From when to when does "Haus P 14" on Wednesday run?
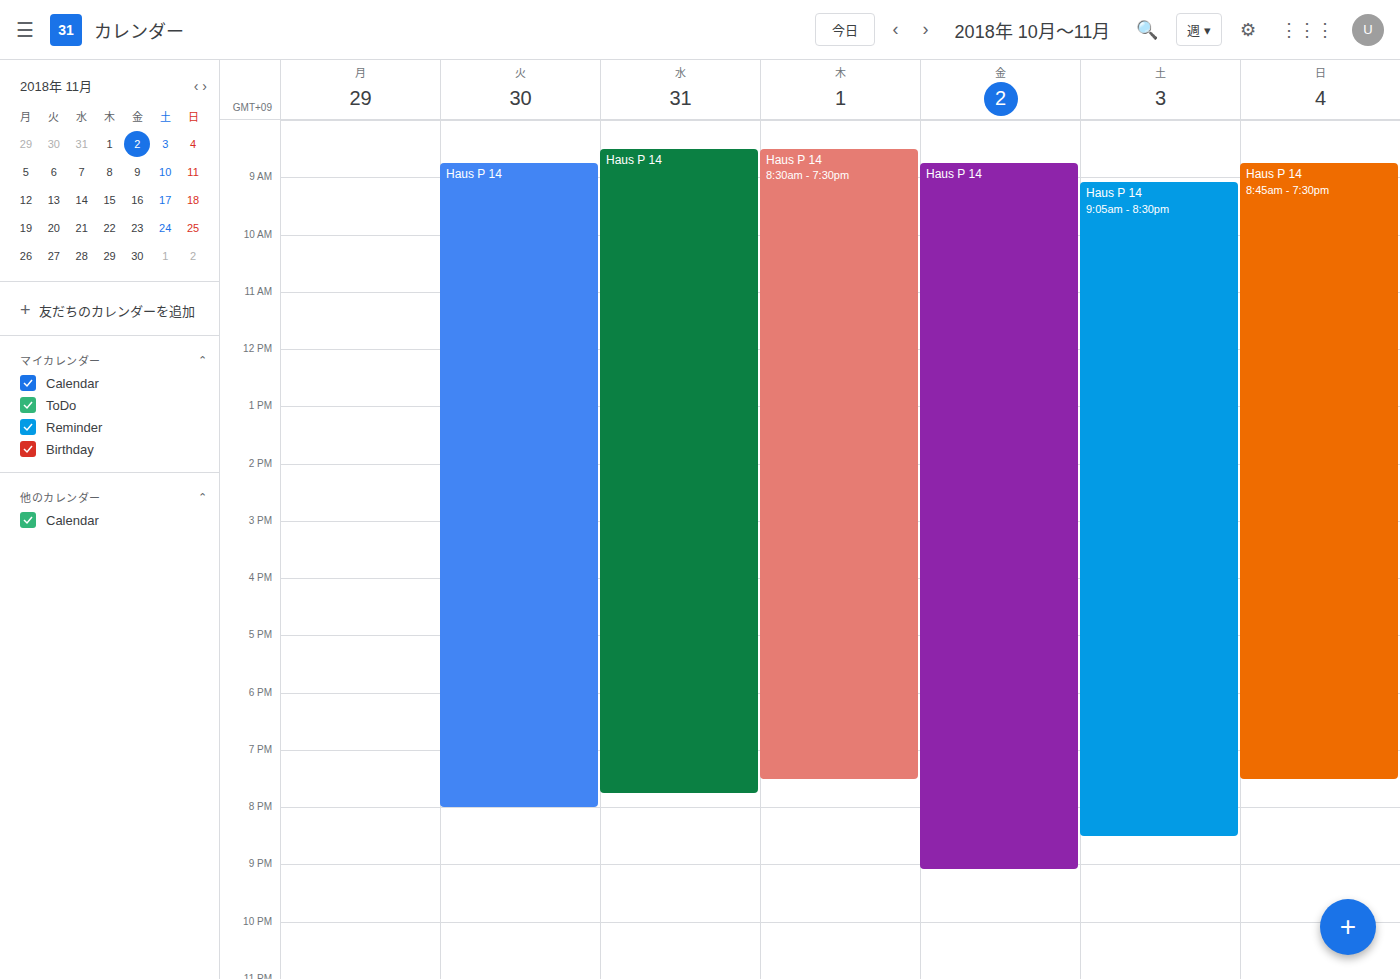
8:30 AM to 7:45 PM